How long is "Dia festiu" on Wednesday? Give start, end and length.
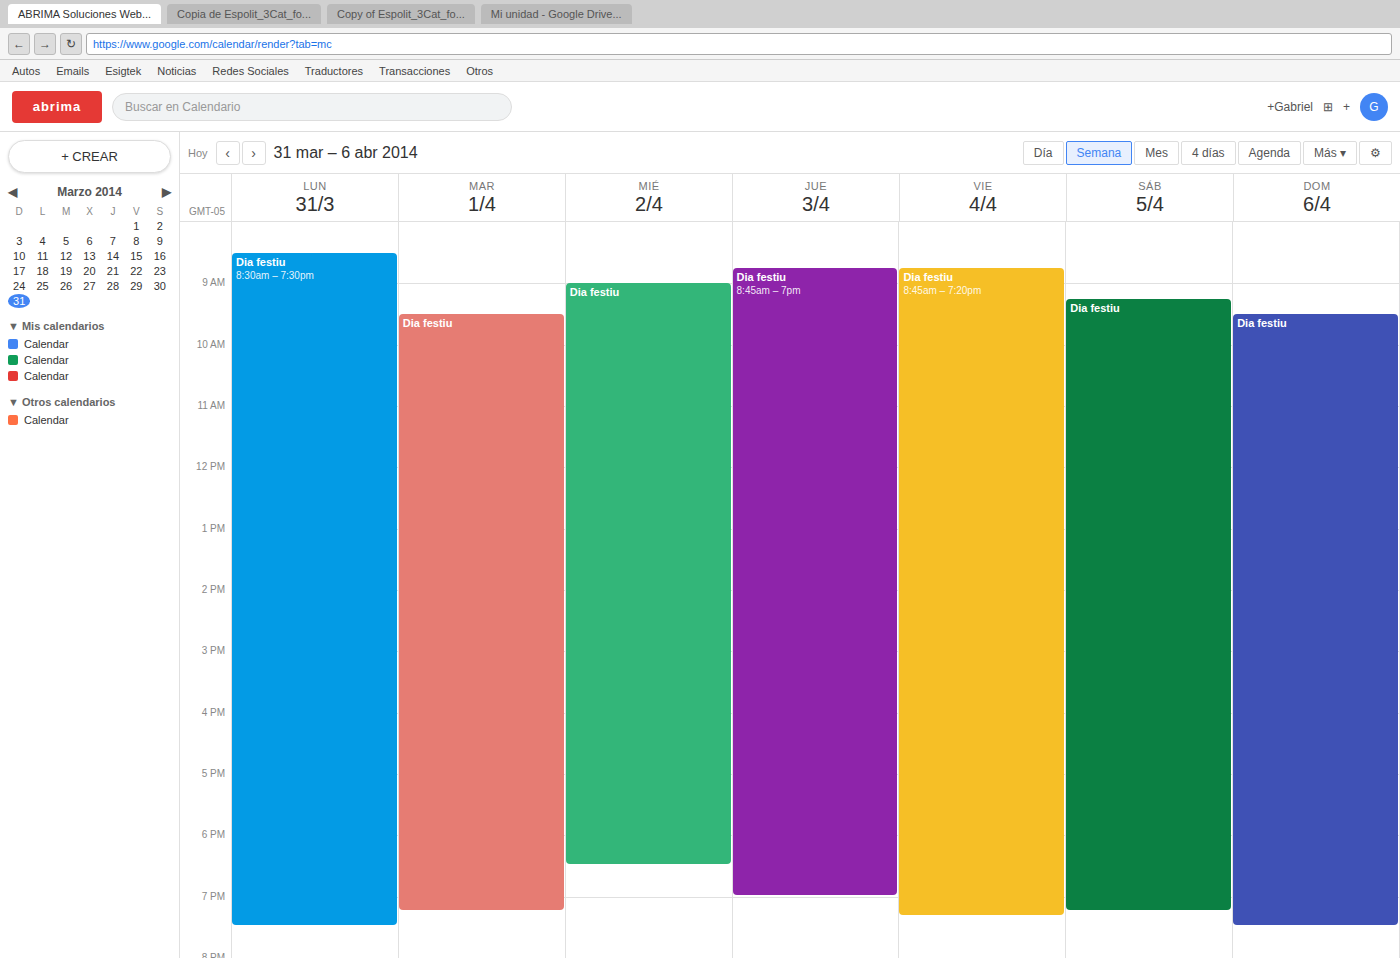
9:00 AM to 6:30 PM, 9 hours 30 minutes